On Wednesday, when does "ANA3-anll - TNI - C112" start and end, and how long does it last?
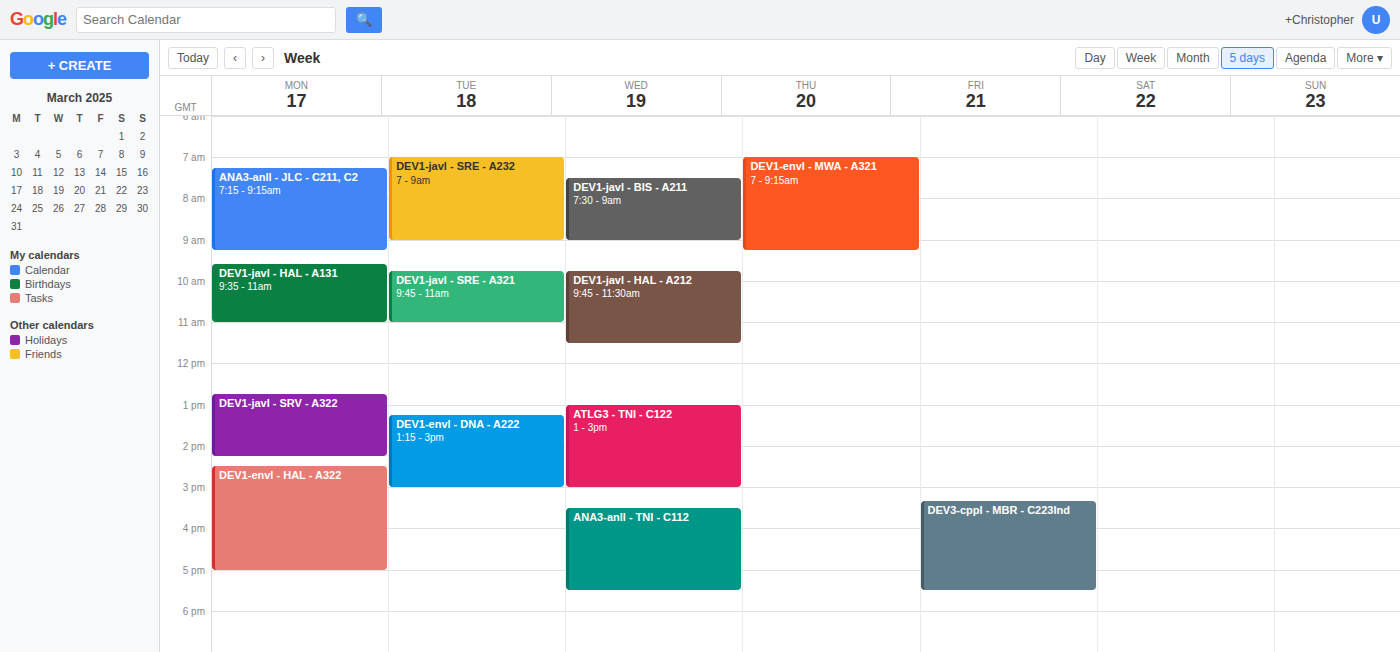
15:30 to 17:30, 2 hours